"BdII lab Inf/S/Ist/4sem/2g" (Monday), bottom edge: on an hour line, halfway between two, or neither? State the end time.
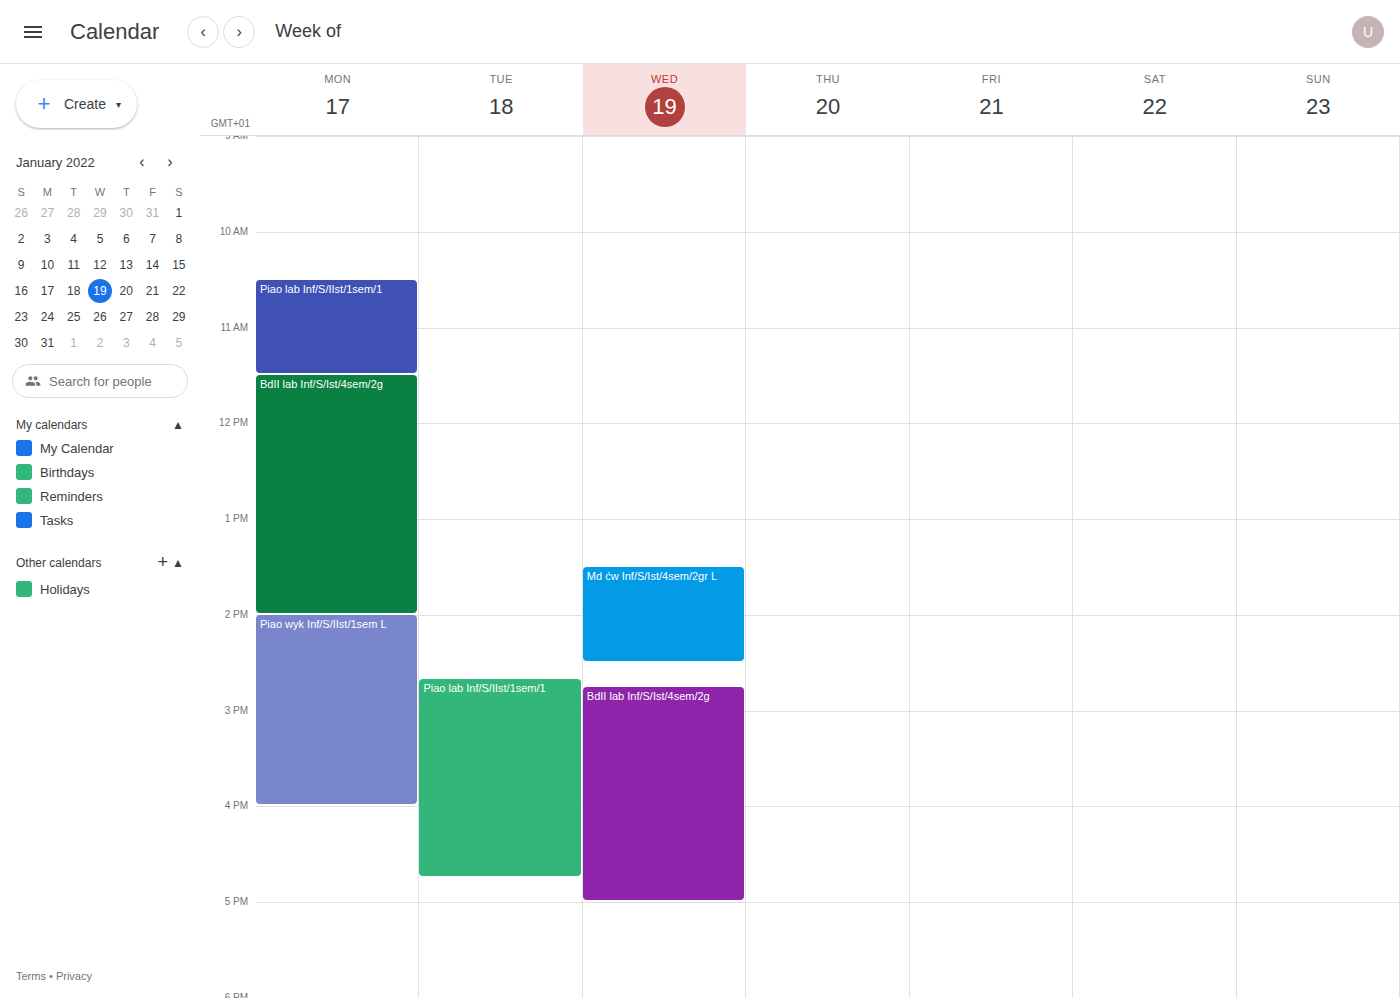
2:00 PM -- exactly on the 2 PM line.